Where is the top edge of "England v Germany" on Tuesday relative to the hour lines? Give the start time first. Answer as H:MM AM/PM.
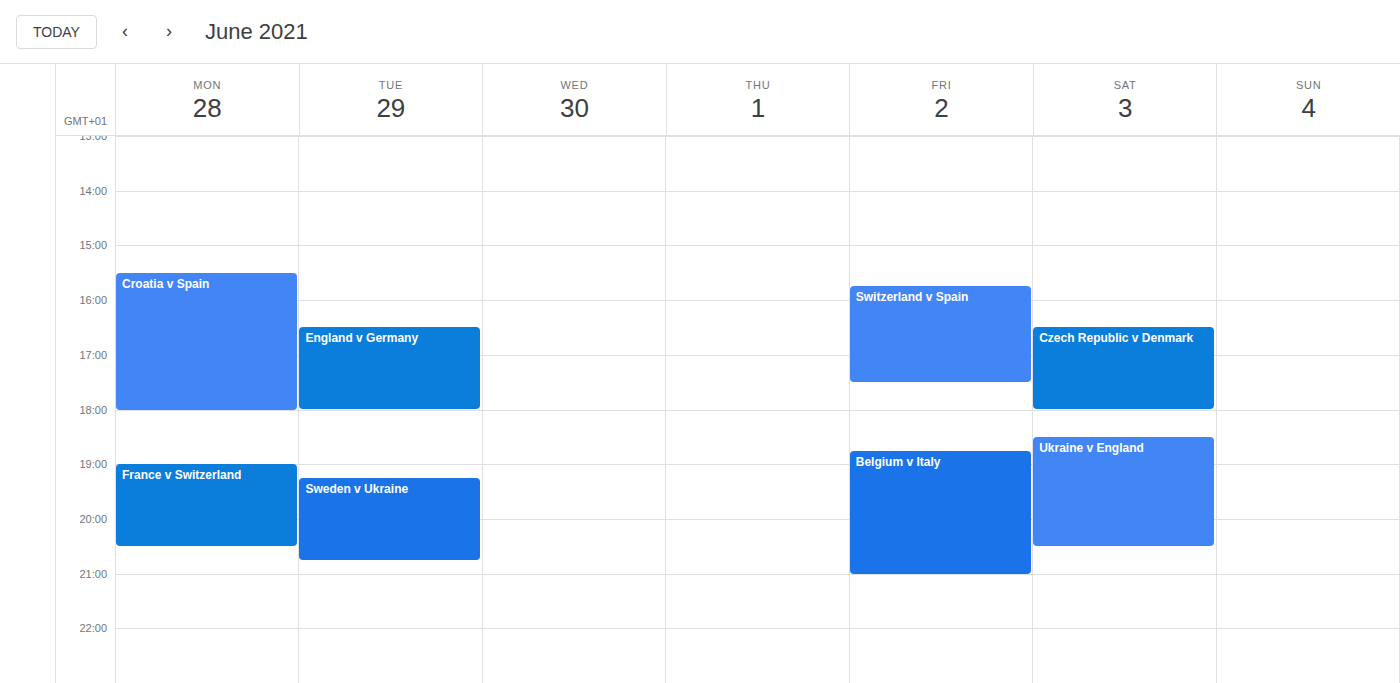
4:30 PM -- halfway between the 4 PM and 5 PM lines.